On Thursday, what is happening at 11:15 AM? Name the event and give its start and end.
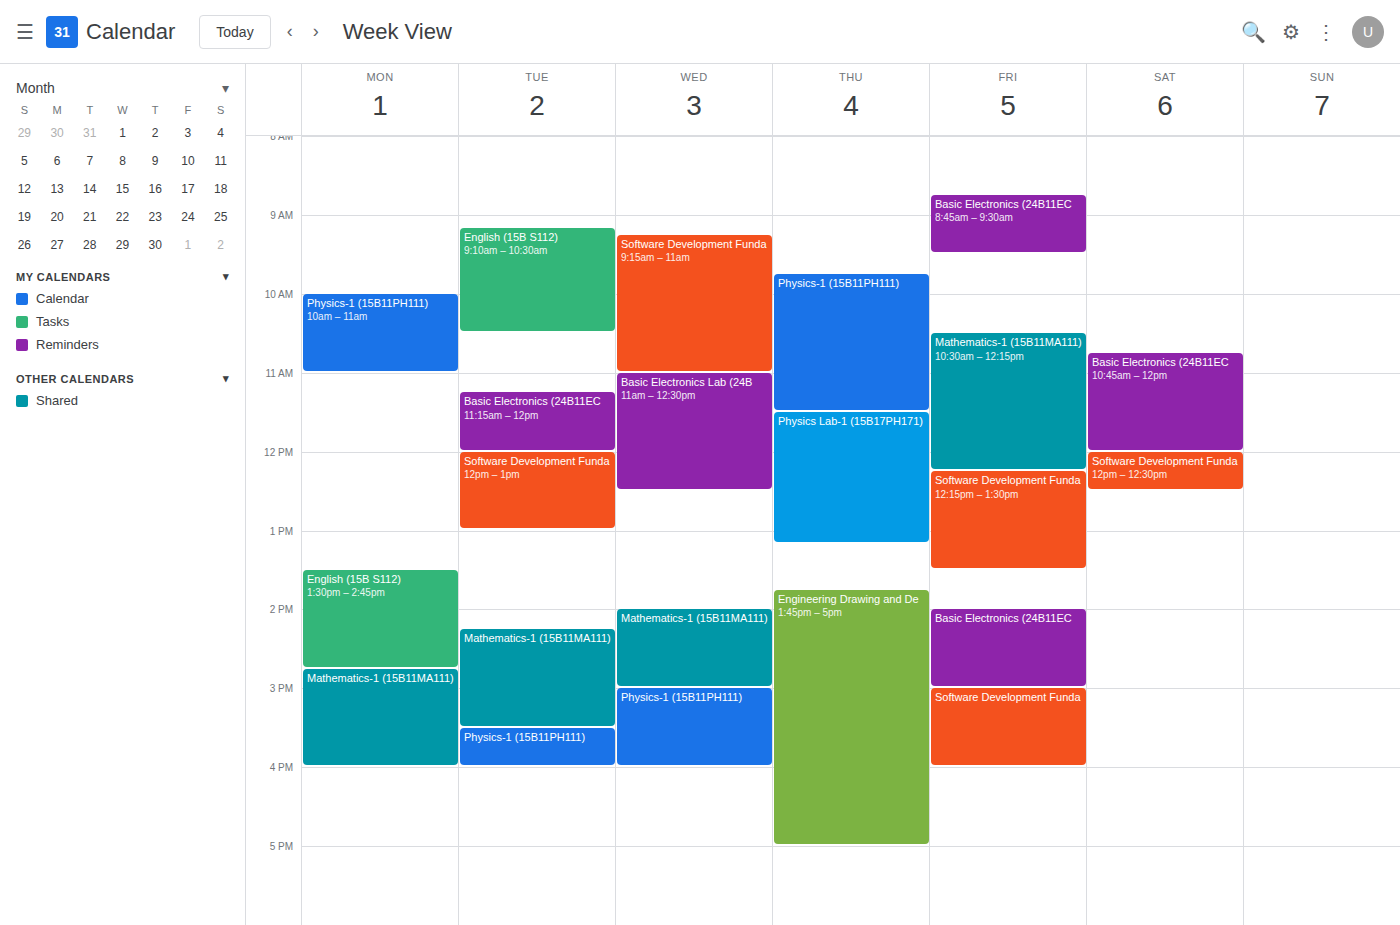
"Physics-1 (15B11PH111)", 9:45 AM to 11:30 AM